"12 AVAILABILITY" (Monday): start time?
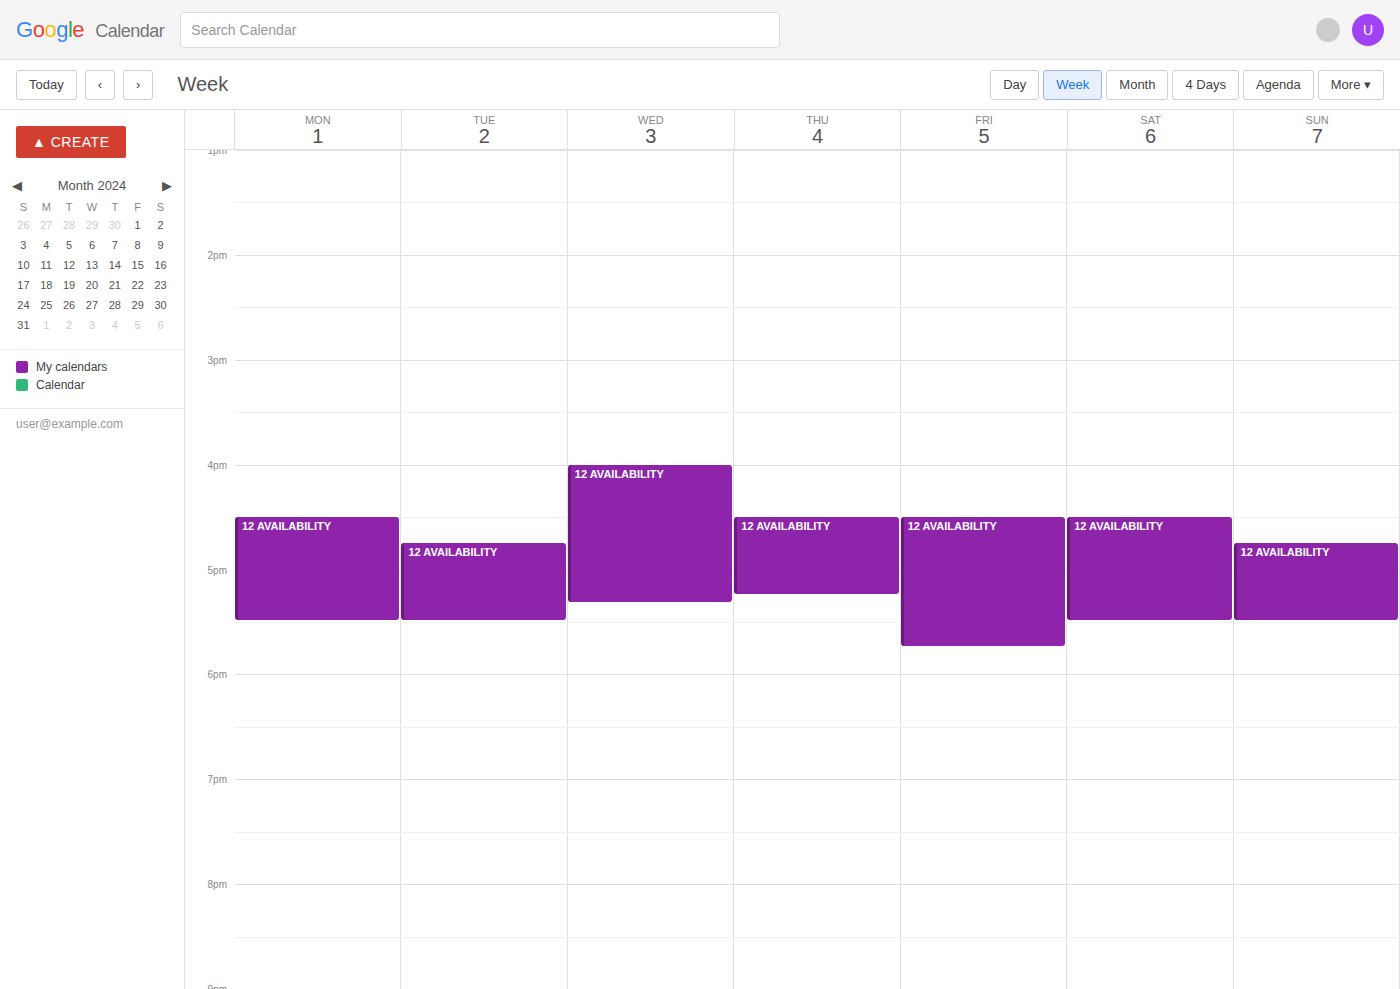
16:30